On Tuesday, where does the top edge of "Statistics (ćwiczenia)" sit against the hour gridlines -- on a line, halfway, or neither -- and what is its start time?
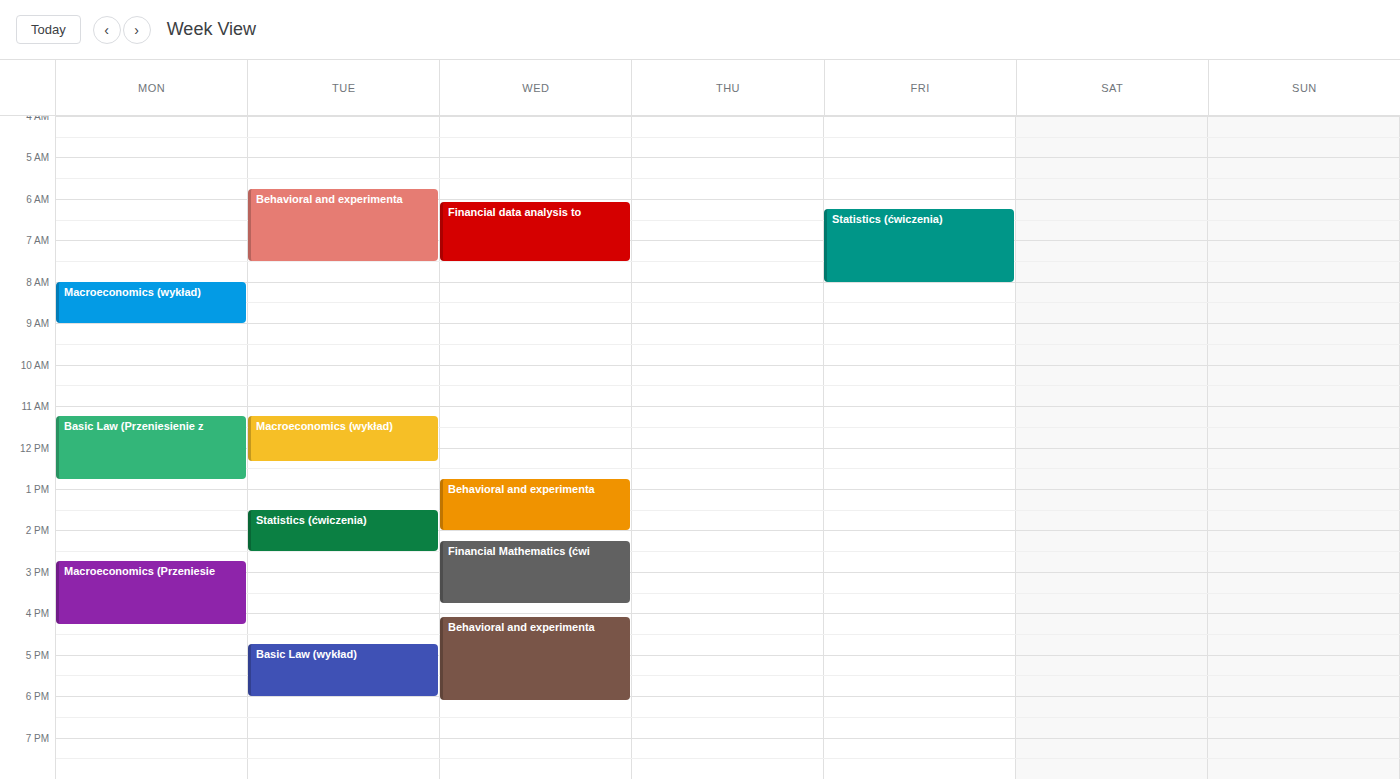
1:30 PM -- halfway between the 1 PM and 2 PM lines.